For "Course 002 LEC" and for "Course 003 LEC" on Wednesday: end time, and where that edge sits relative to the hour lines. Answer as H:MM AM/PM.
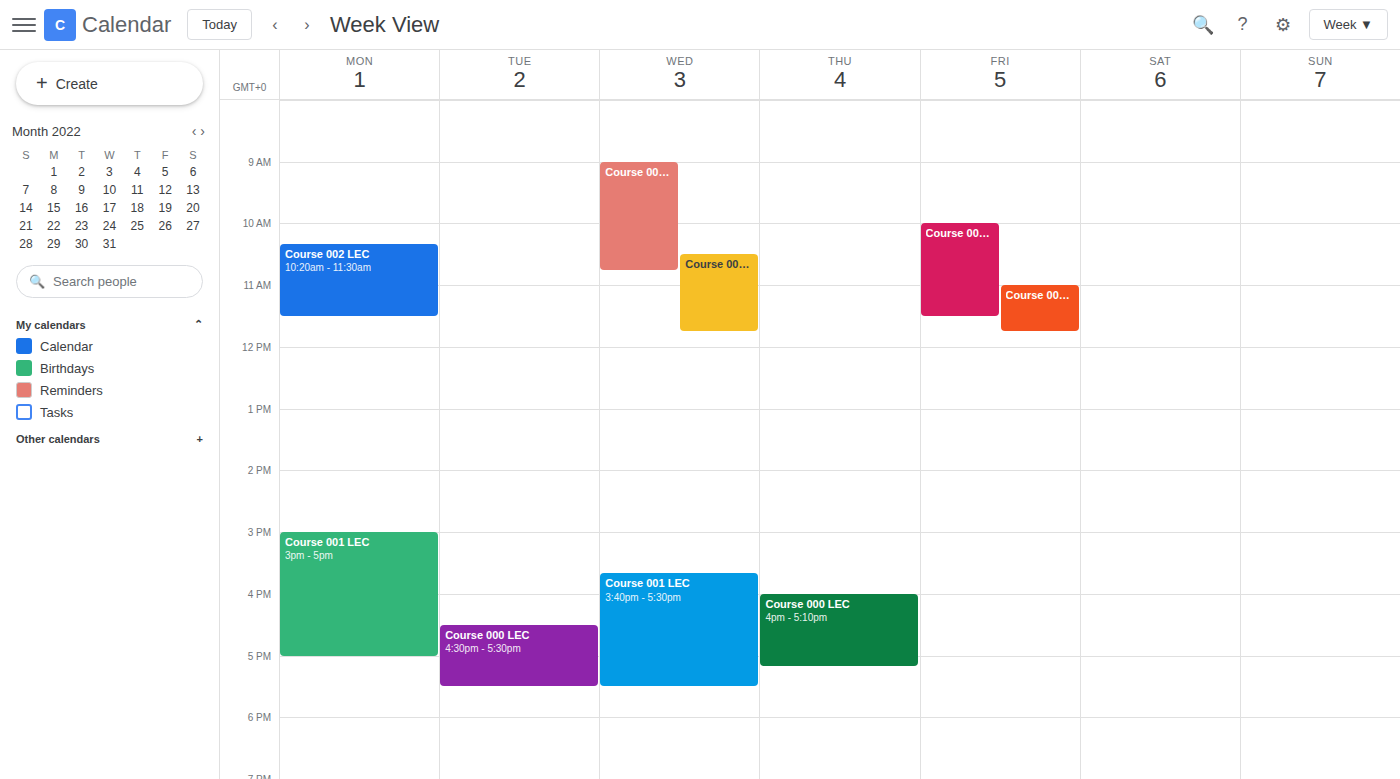
"Course 002 LEC": 11:45 AM, neither: three quarters of the way from the 11 AM line to the 12 PM line. "Course 003 LEC": 10:45 AM, neither: three quarters of the way from the 10 AM line to the 11 AM line.